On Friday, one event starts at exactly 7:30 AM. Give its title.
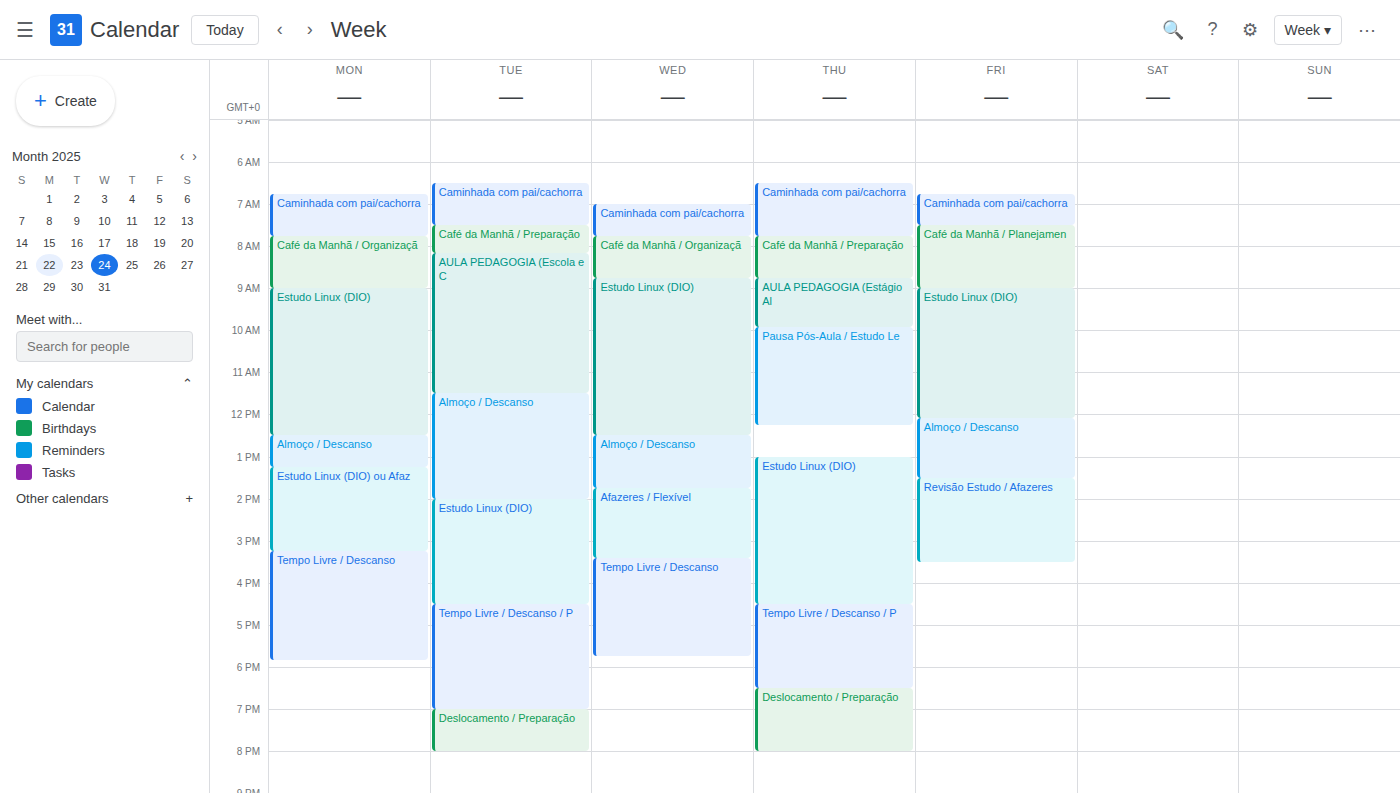
"Café da Manhã / Planejamen"